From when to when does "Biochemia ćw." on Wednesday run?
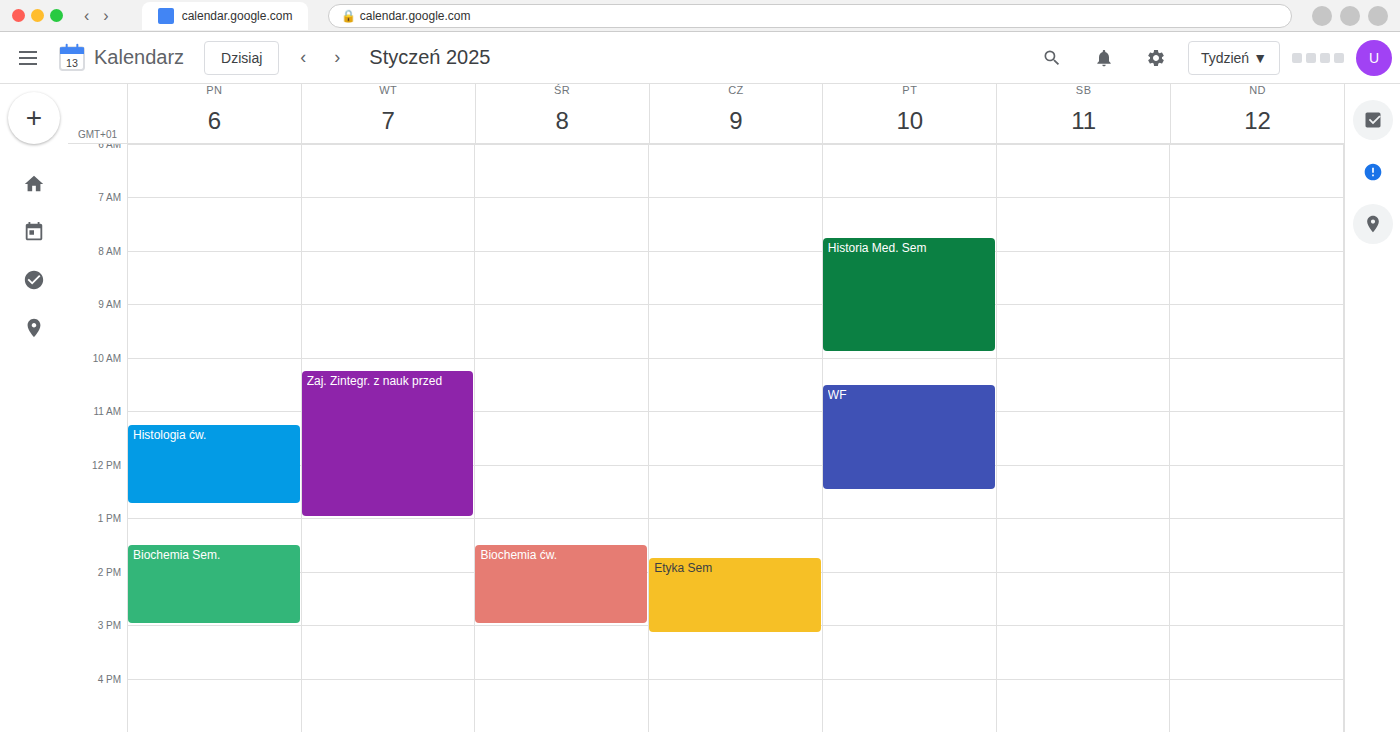
1:30 PM to 3:00 PM